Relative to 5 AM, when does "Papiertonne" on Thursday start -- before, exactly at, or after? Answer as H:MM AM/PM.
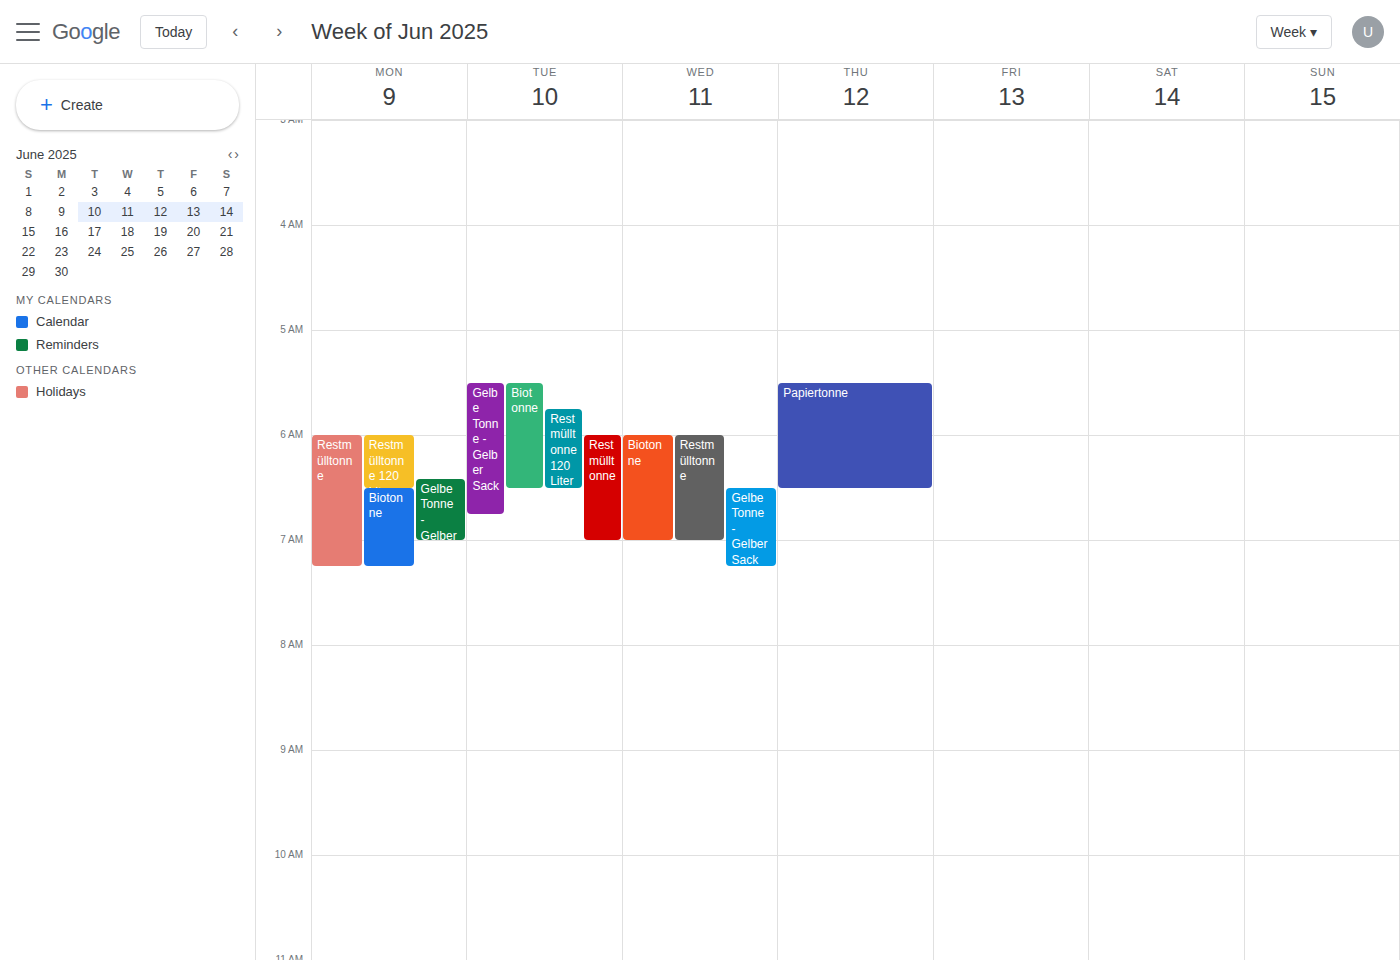
5:30 AM -- after 5 AM, 30 minutes below the 5 AM line.